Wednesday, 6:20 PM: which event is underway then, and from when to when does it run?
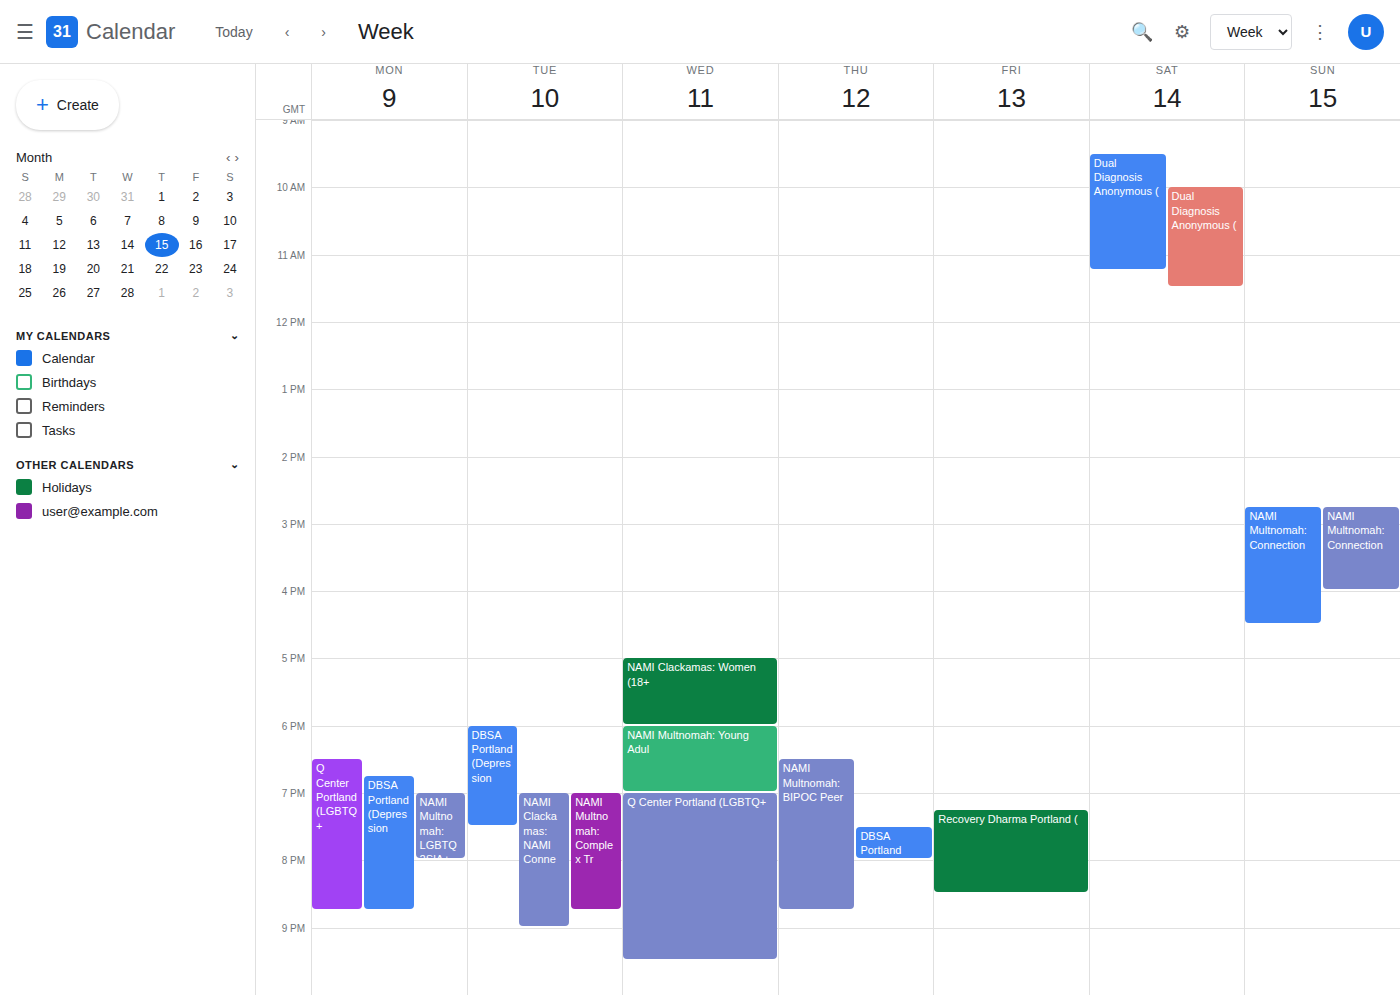
"NAMI Multnomah: Young Adul", 6:00 PM to 7:00 PM